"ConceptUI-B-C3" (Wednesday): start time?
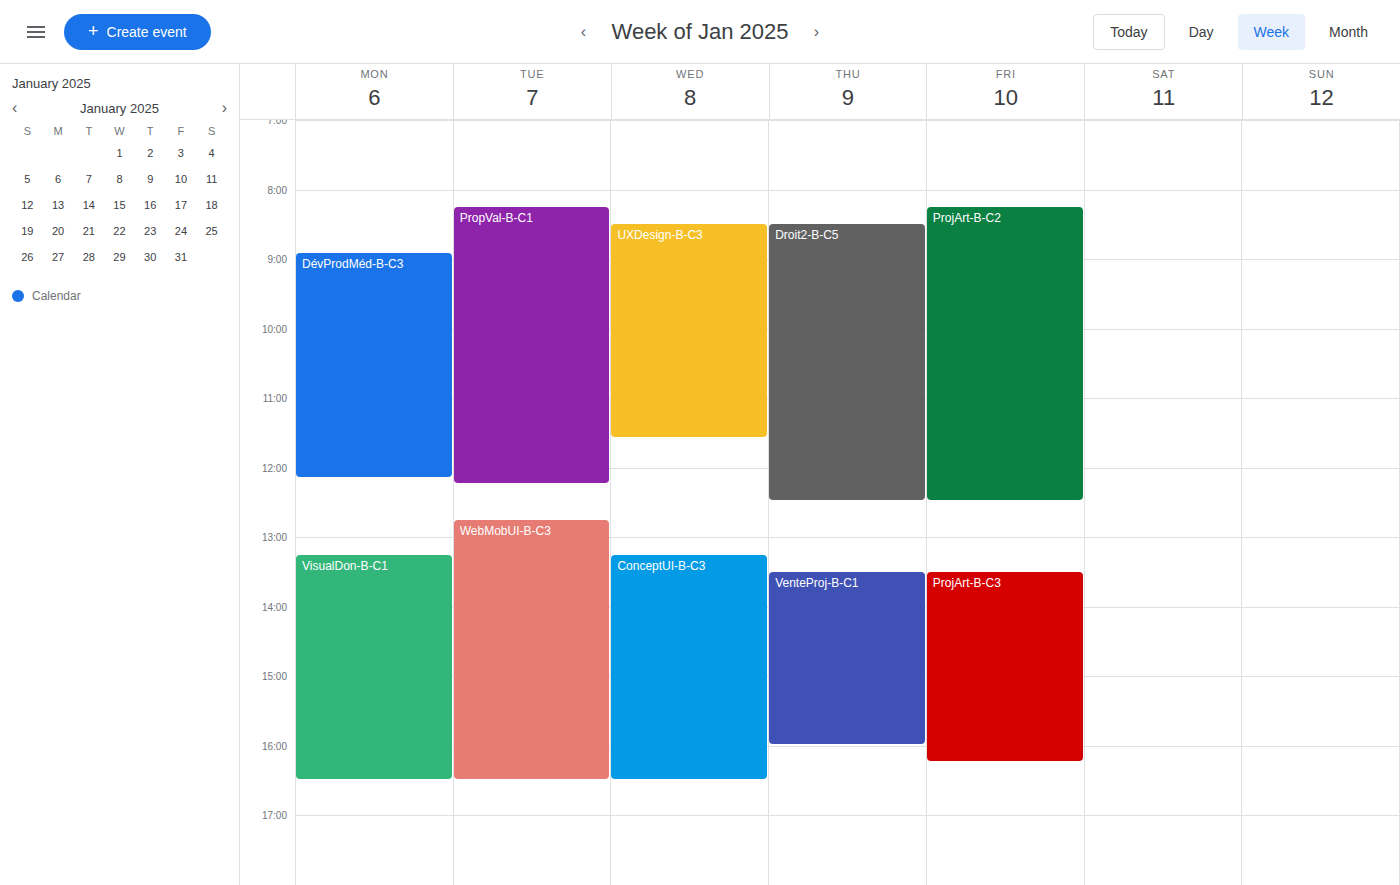
1:15 PM